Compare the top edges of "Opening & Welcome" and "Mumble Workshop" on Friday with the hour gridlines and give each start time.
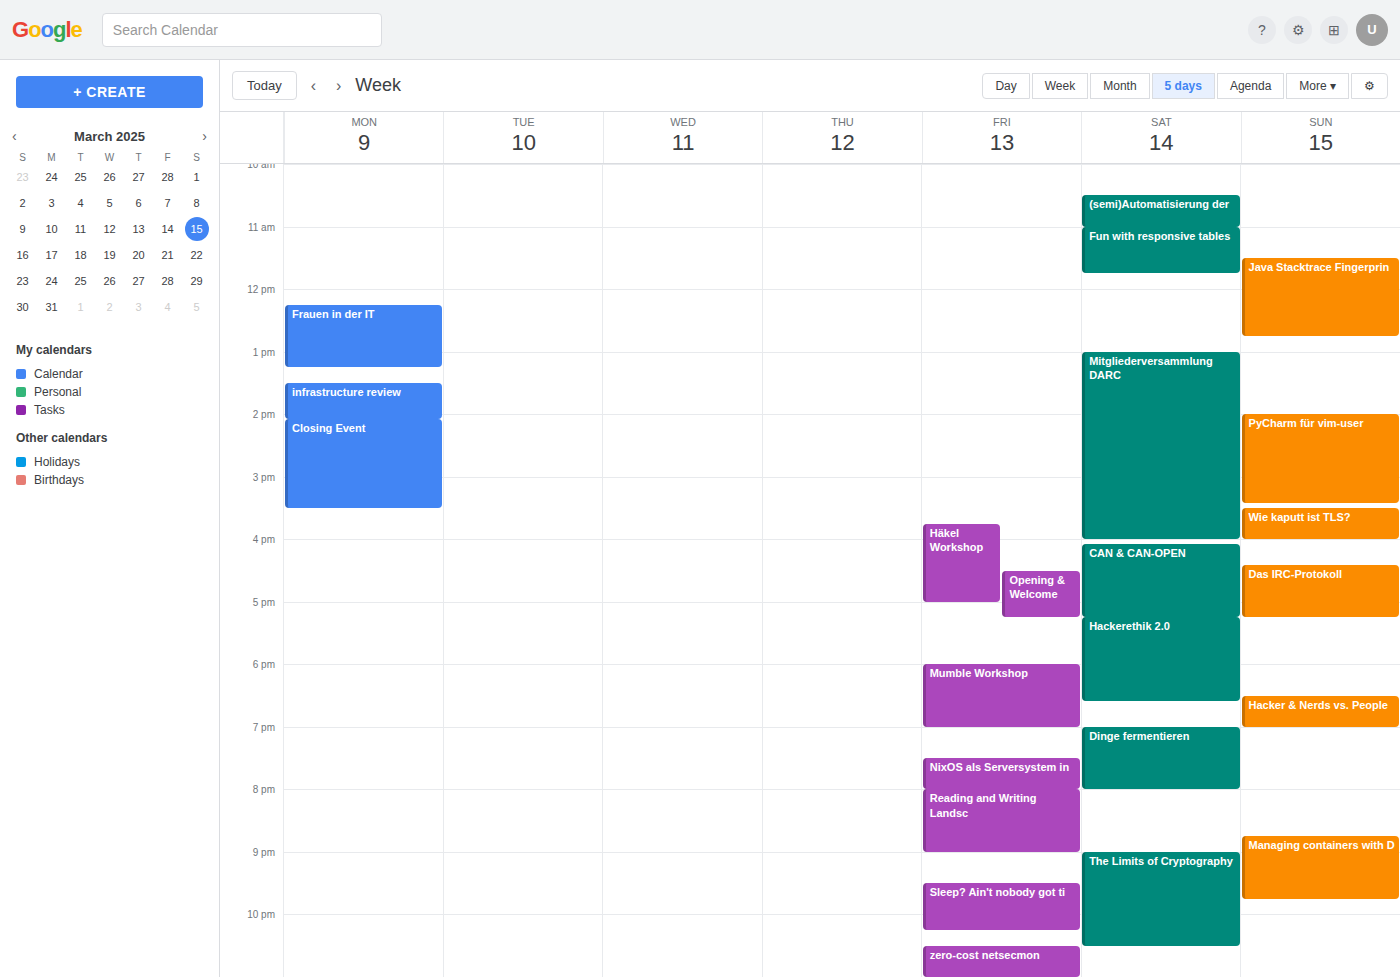
"Opening & Welcome": 4:30 PM, halfway between the 4 PM and 5 PM lines. "Mumble Workshop": 6:00 PM, exactly on the 6 PM line.